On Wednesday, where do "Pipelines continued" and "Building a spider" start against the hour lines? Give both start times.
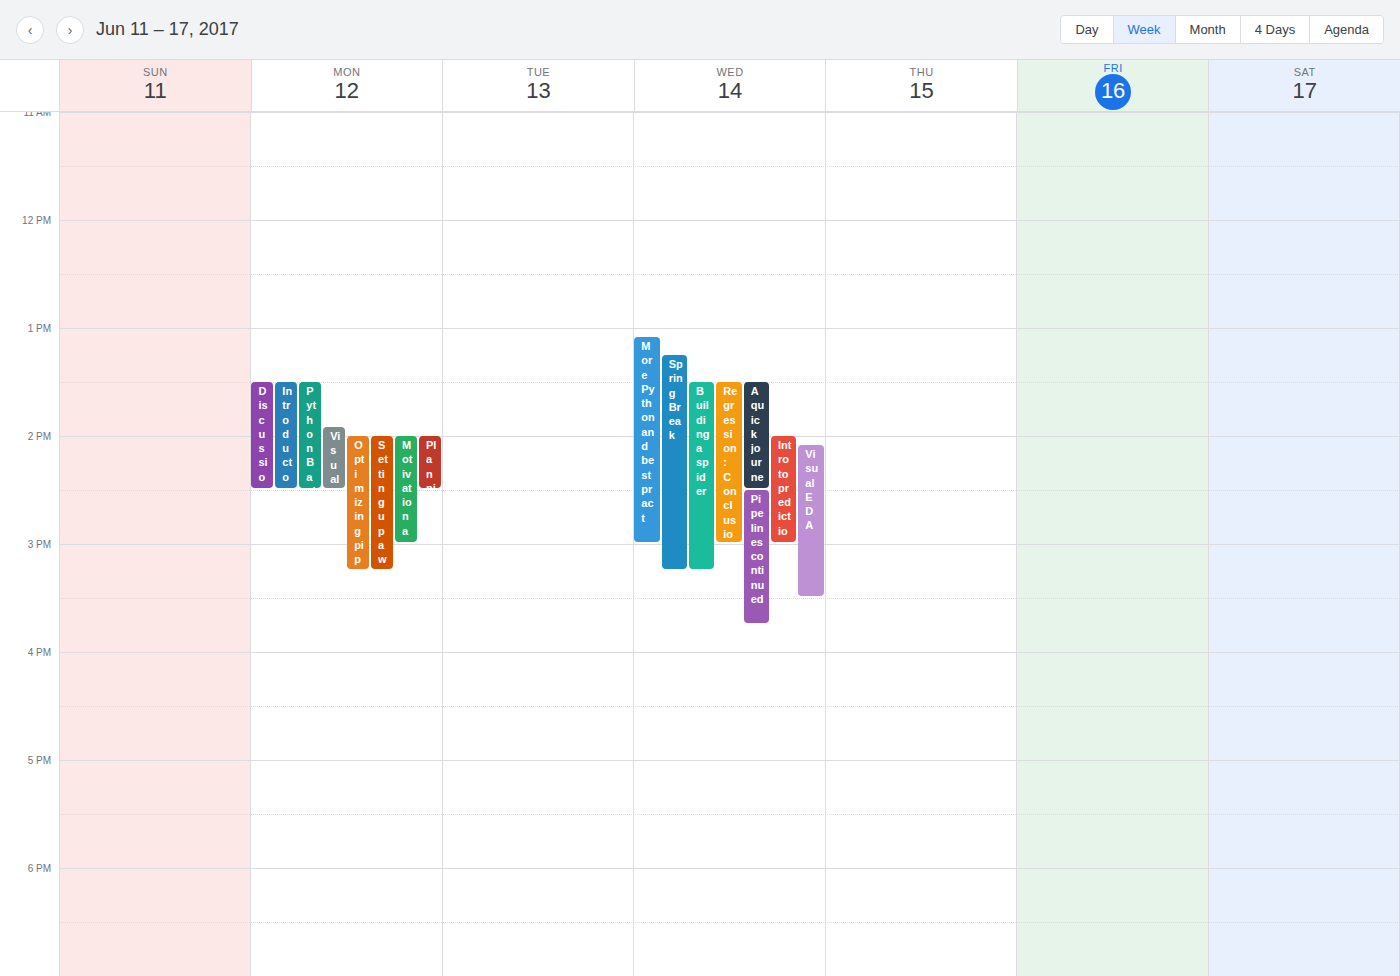
"Pipelines continued": 14:30, halfway between the 14:00 and 15:00 lines. "Building a spider": 13:30, halfway between the 13:00 and 14:00 lines.